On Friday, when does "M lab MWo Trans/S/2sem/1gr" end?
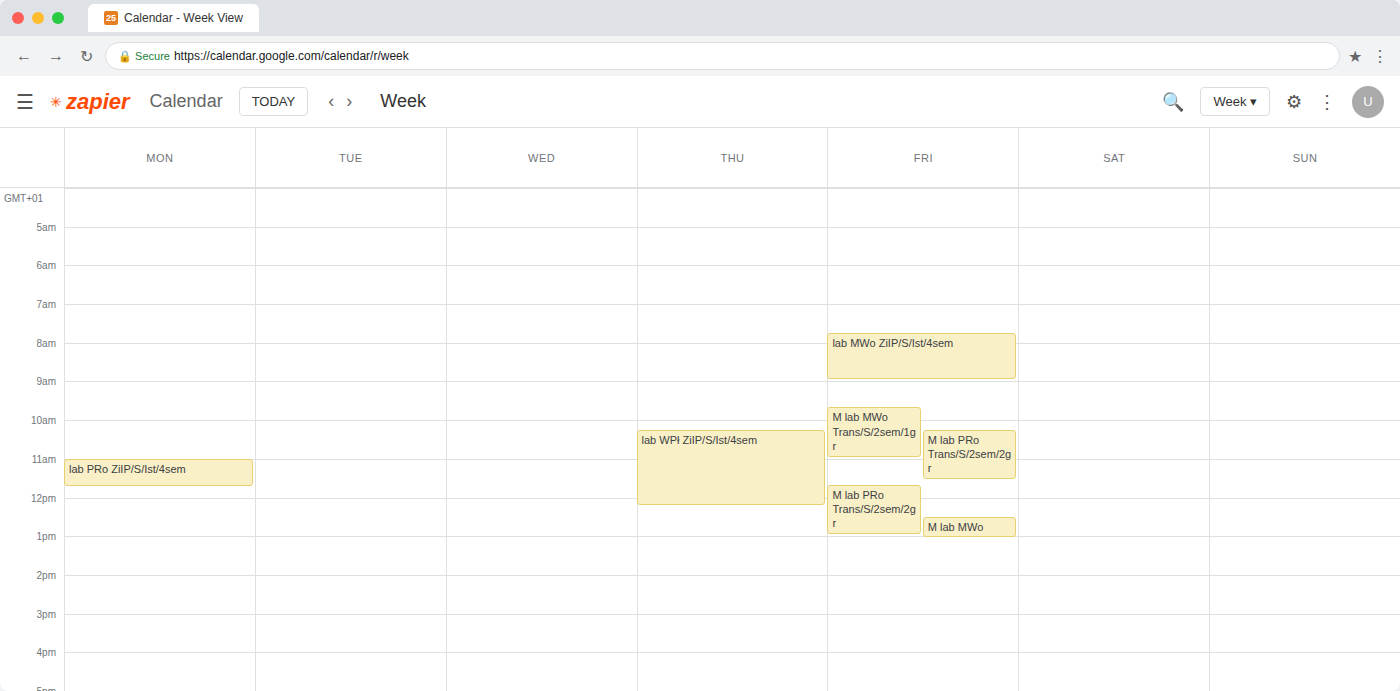
11:00